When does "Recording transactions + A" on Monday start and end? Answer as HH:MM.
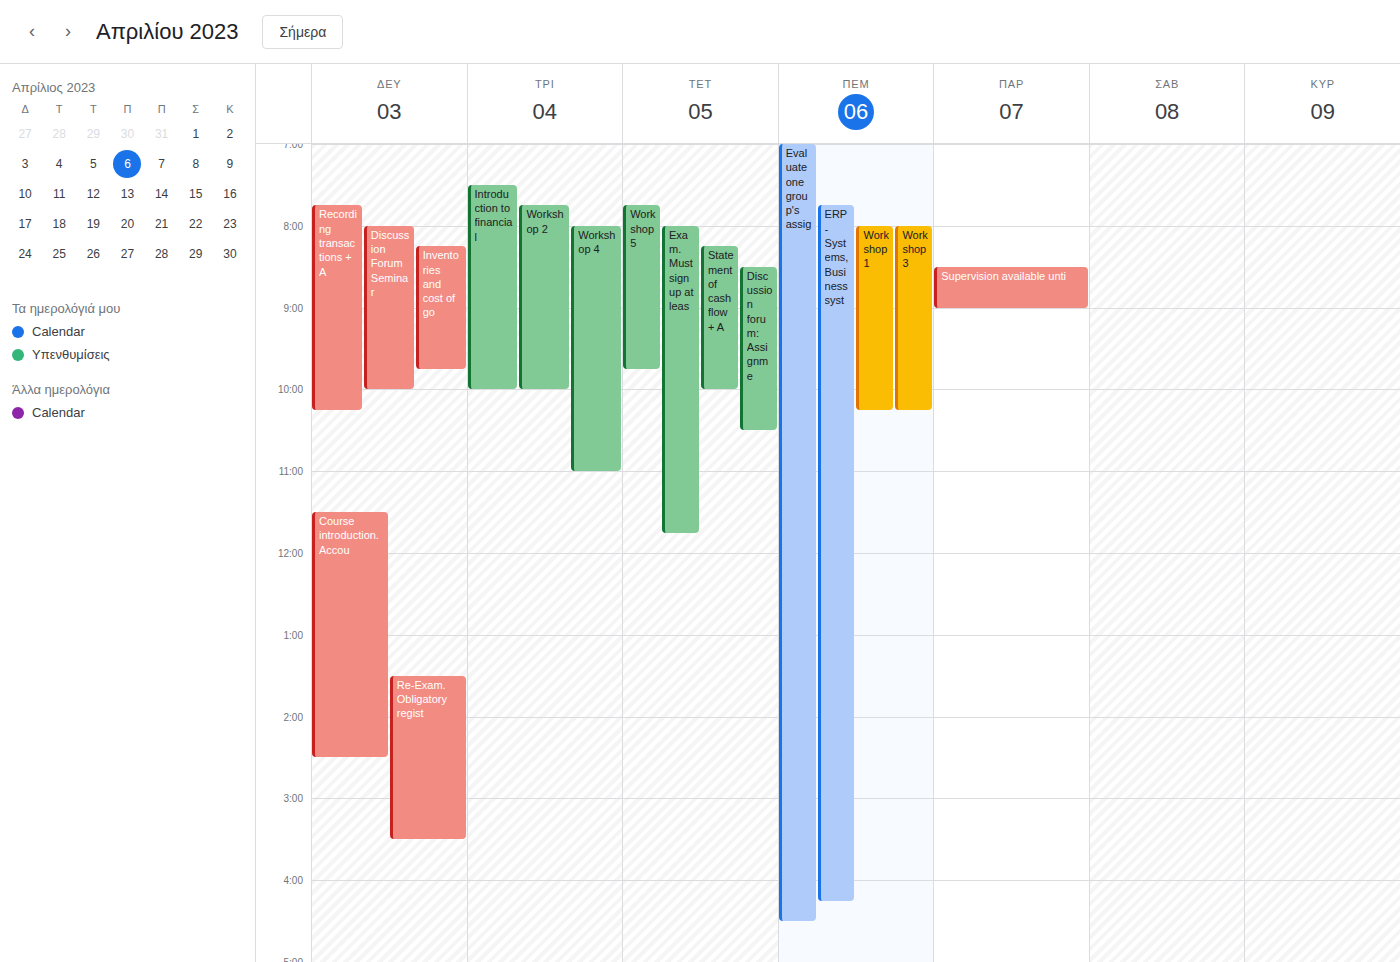
07:45 to 10:15